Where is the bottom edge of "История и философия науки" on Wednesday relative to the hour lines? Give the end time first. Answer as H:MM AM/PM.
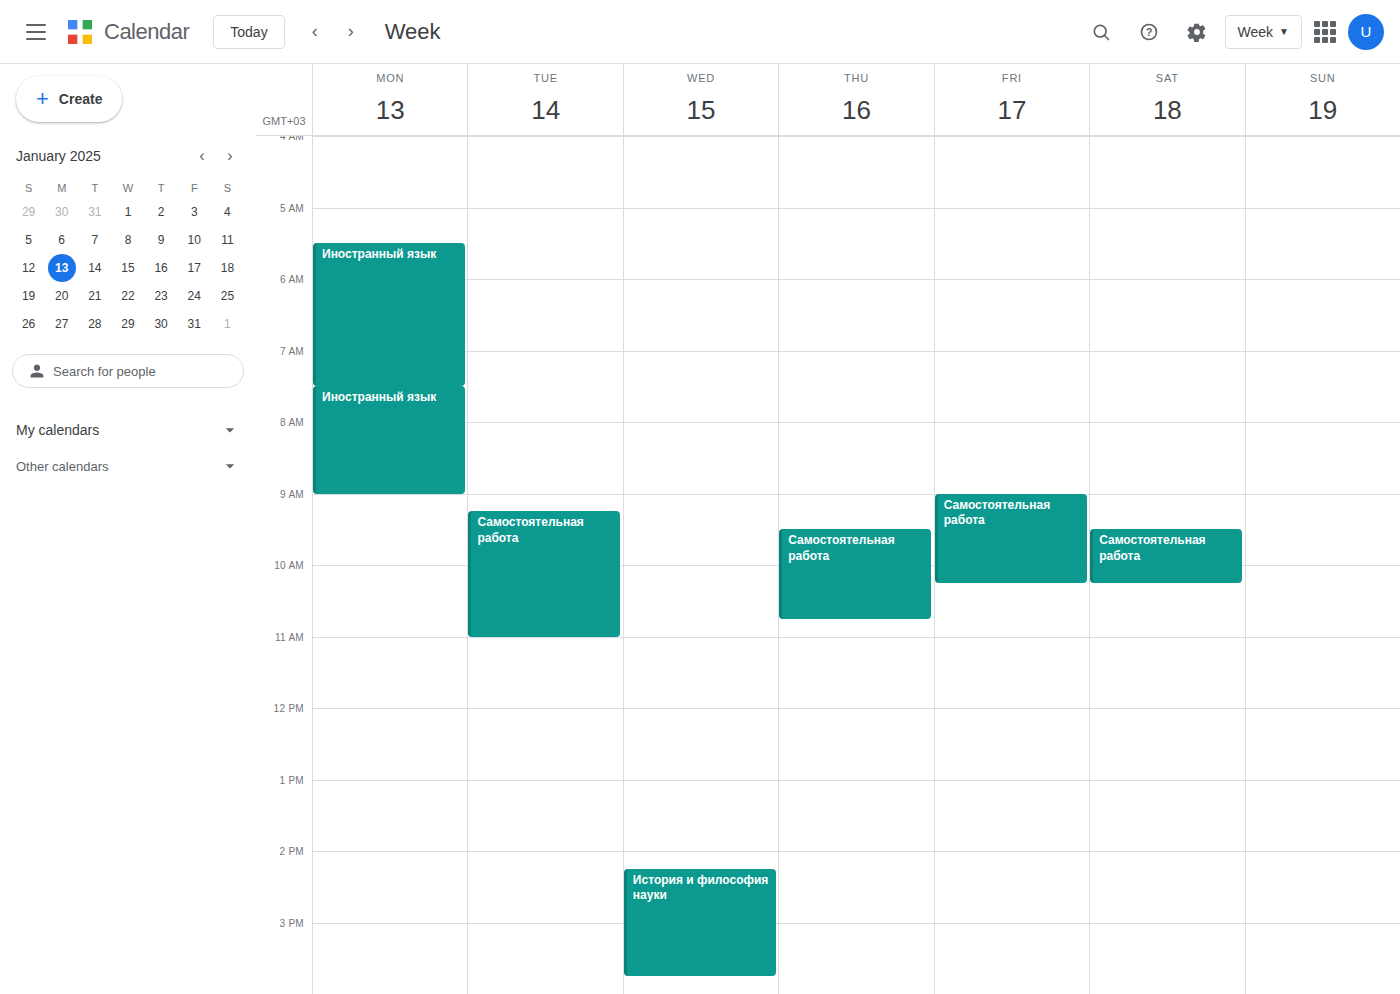
3:45 PM -- neither: three quarters of the way from the 3 PM line to the 4 PM line.